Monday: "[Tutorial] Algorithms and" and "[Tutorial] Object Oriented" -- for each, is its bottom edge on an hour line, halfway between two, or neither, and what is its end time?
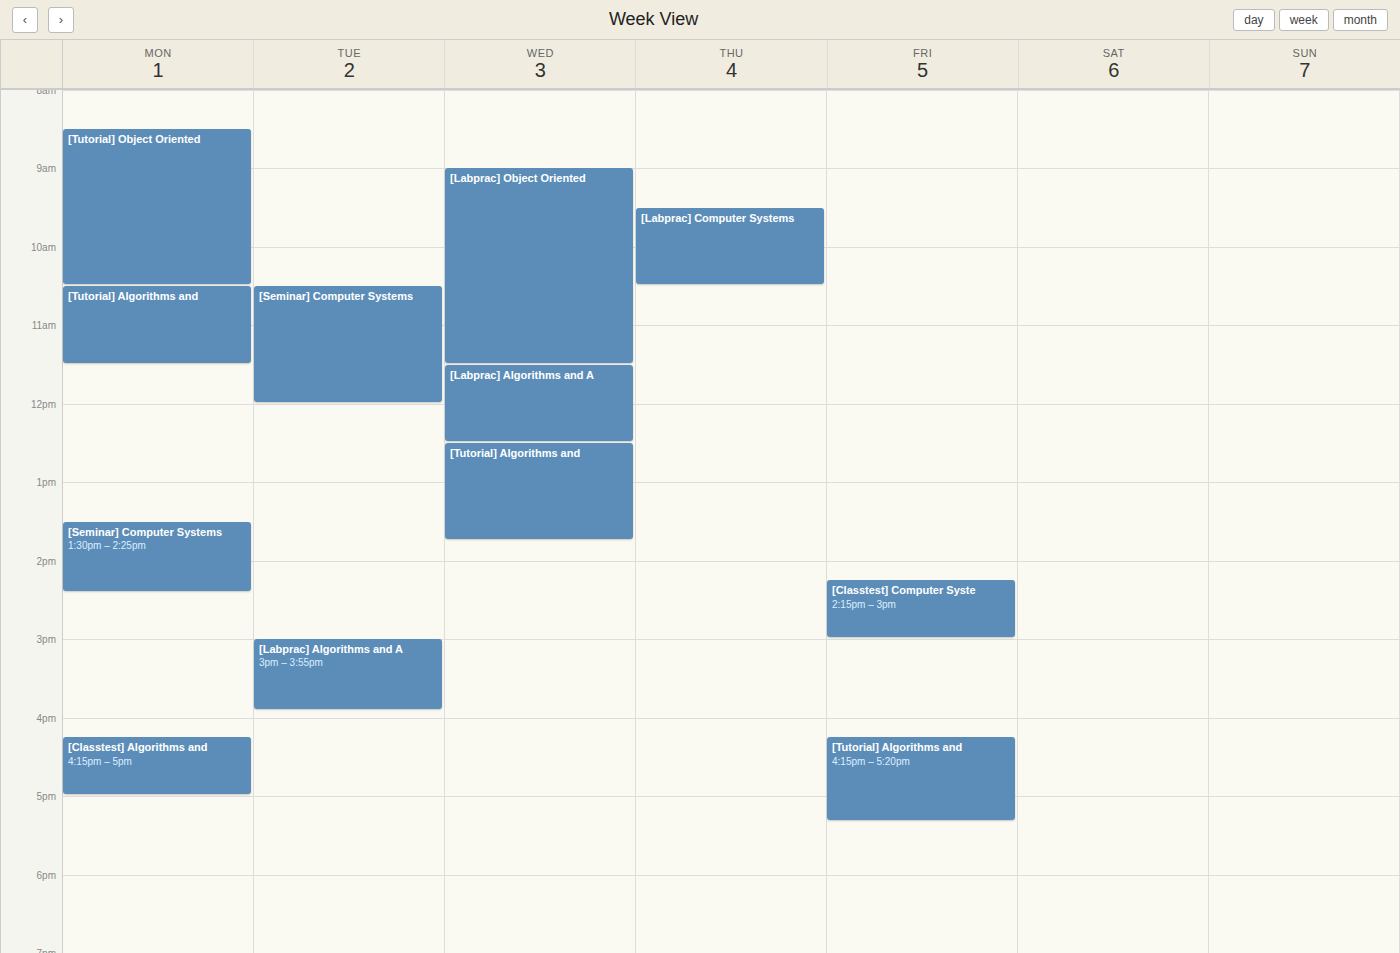
"[Tutorial] Algorithms and": 11:30 AM, halfway between the 11 AM and 12 PM lines. "[Tutorial] Object Oriented": 10:30 AM, halfway between the 10 AM and 11 AM lines.